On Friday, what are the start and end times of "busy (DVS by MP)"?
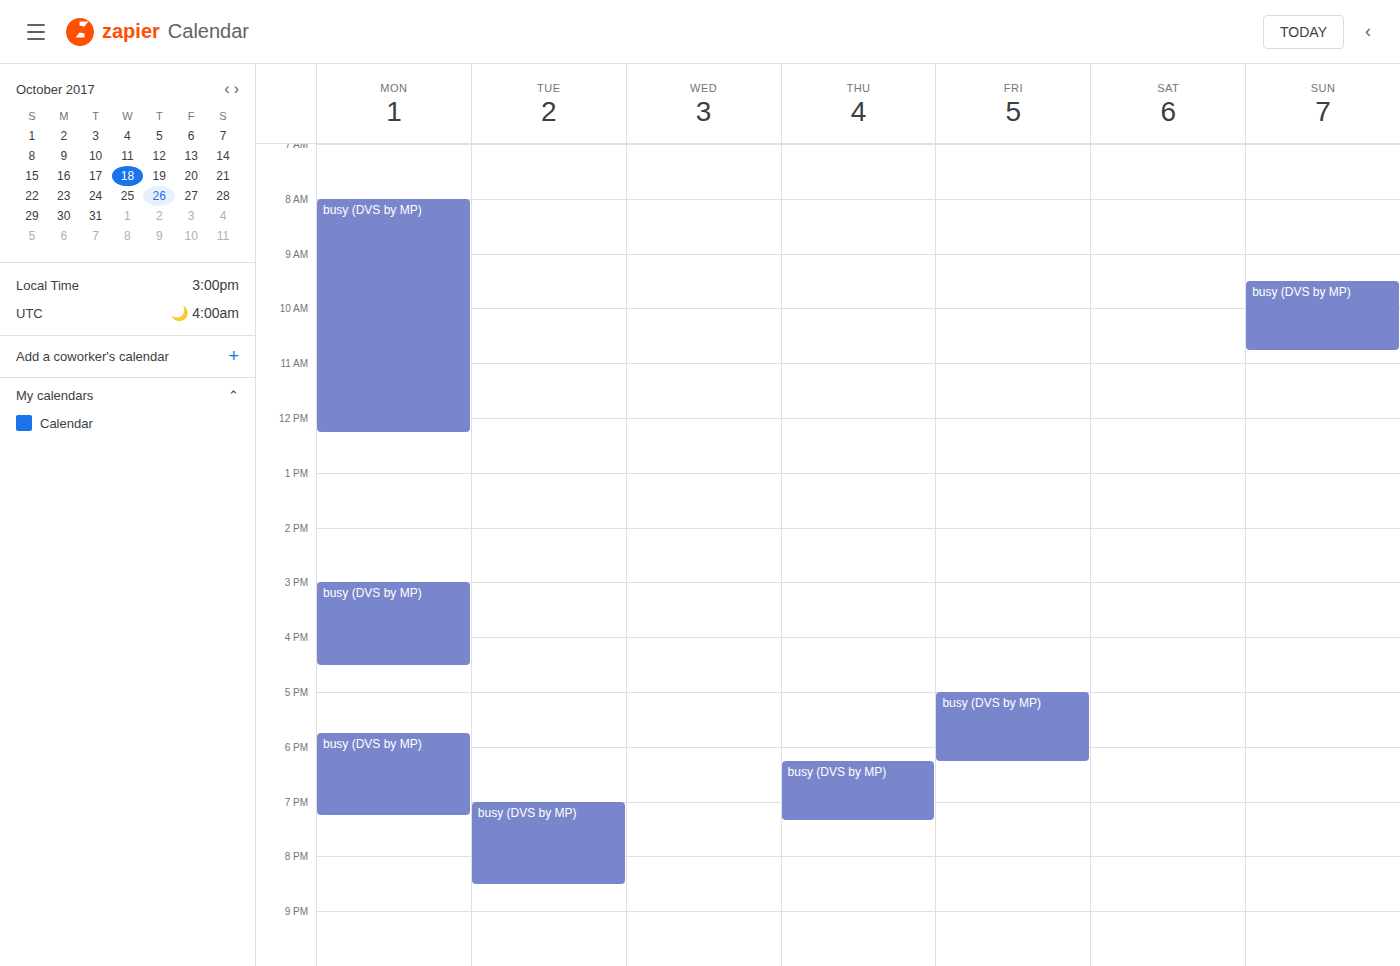
5:00 PM to 6:15 PM